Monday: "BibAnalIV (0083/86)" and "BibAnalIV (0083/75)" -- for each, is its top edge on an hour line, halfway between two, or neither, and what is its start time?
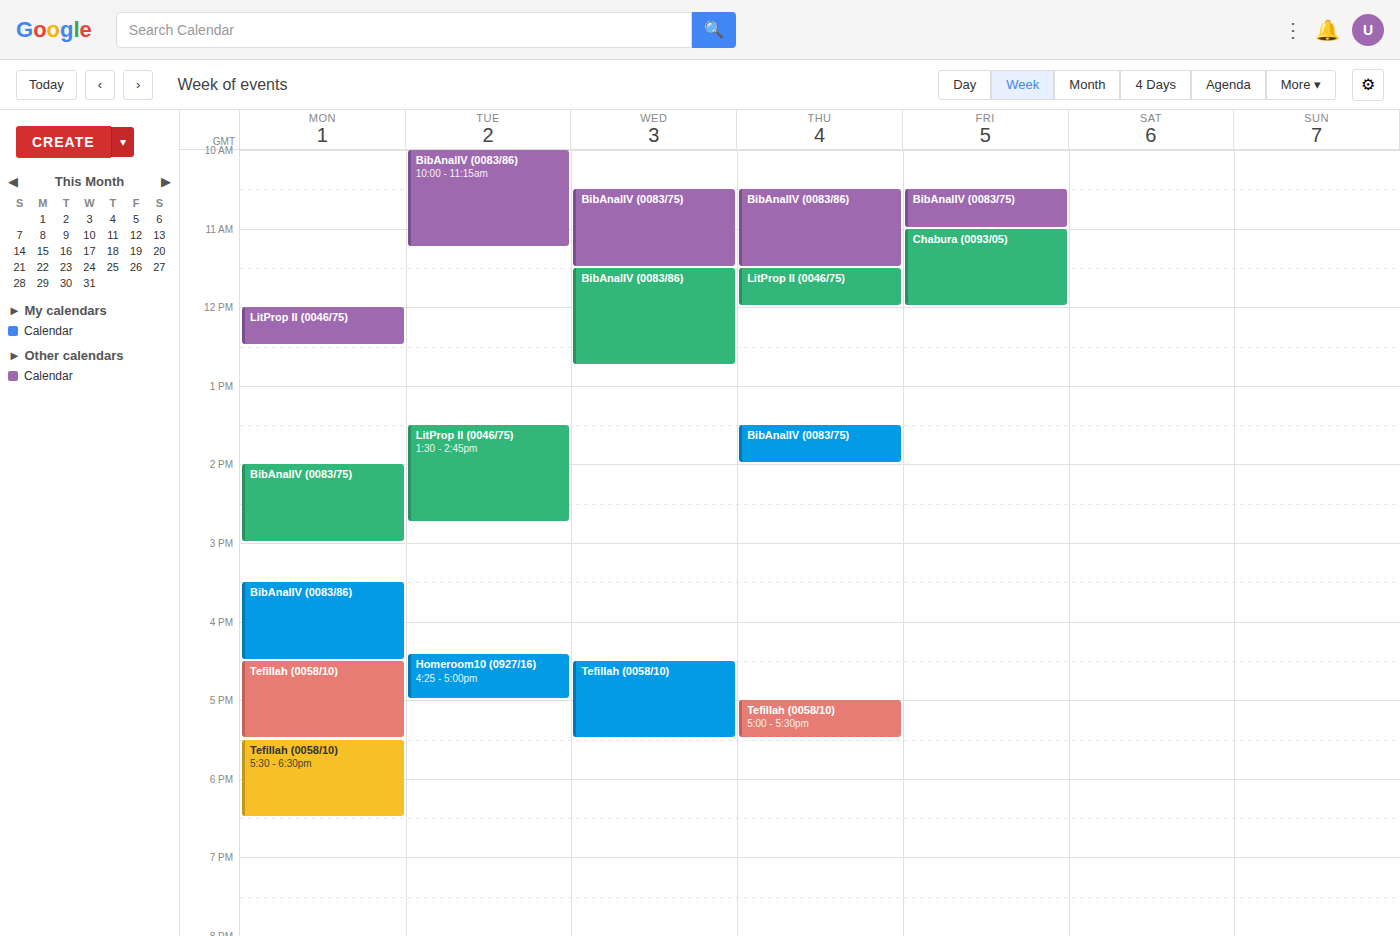
"BibAnalIV (0083/86)": 3:30 PM, halfway between the 3 PM and 4 PM lines. "BibAnalIV (0083/75)": 2:00 PM, exactly on the 2 PM line.